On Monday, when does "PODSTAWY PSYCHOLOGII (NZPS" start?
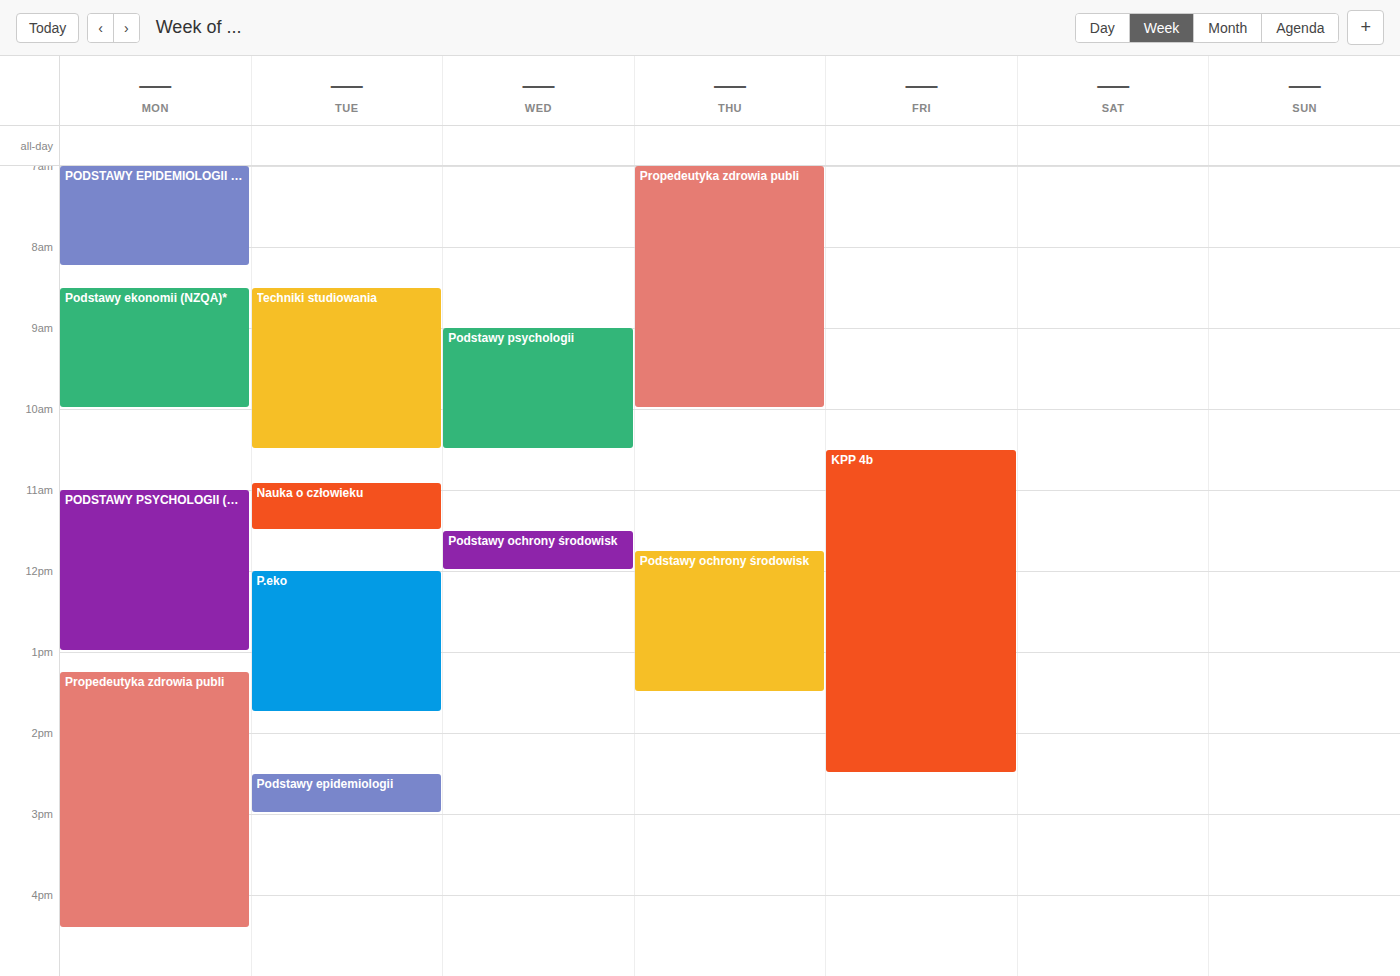
11:00 AM